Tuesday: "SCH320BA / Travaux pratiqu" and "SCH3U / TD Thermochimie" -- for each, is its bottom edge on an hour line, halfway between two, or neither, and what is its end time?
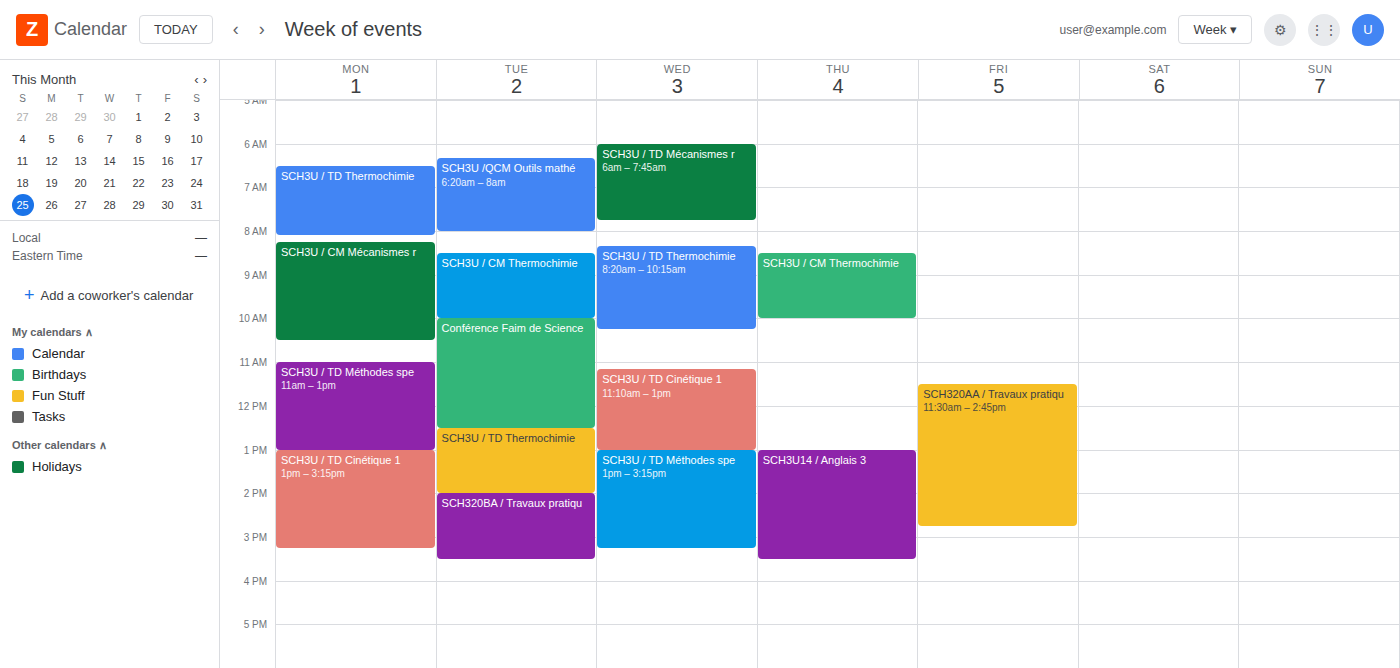
"SCH320BA / Travaux pratiqu": 15:30, halfway between the 15:00 and 16:00 lines. "SCH3U / TD Thermochimie": 14:00, exactly on the 14:00 line.